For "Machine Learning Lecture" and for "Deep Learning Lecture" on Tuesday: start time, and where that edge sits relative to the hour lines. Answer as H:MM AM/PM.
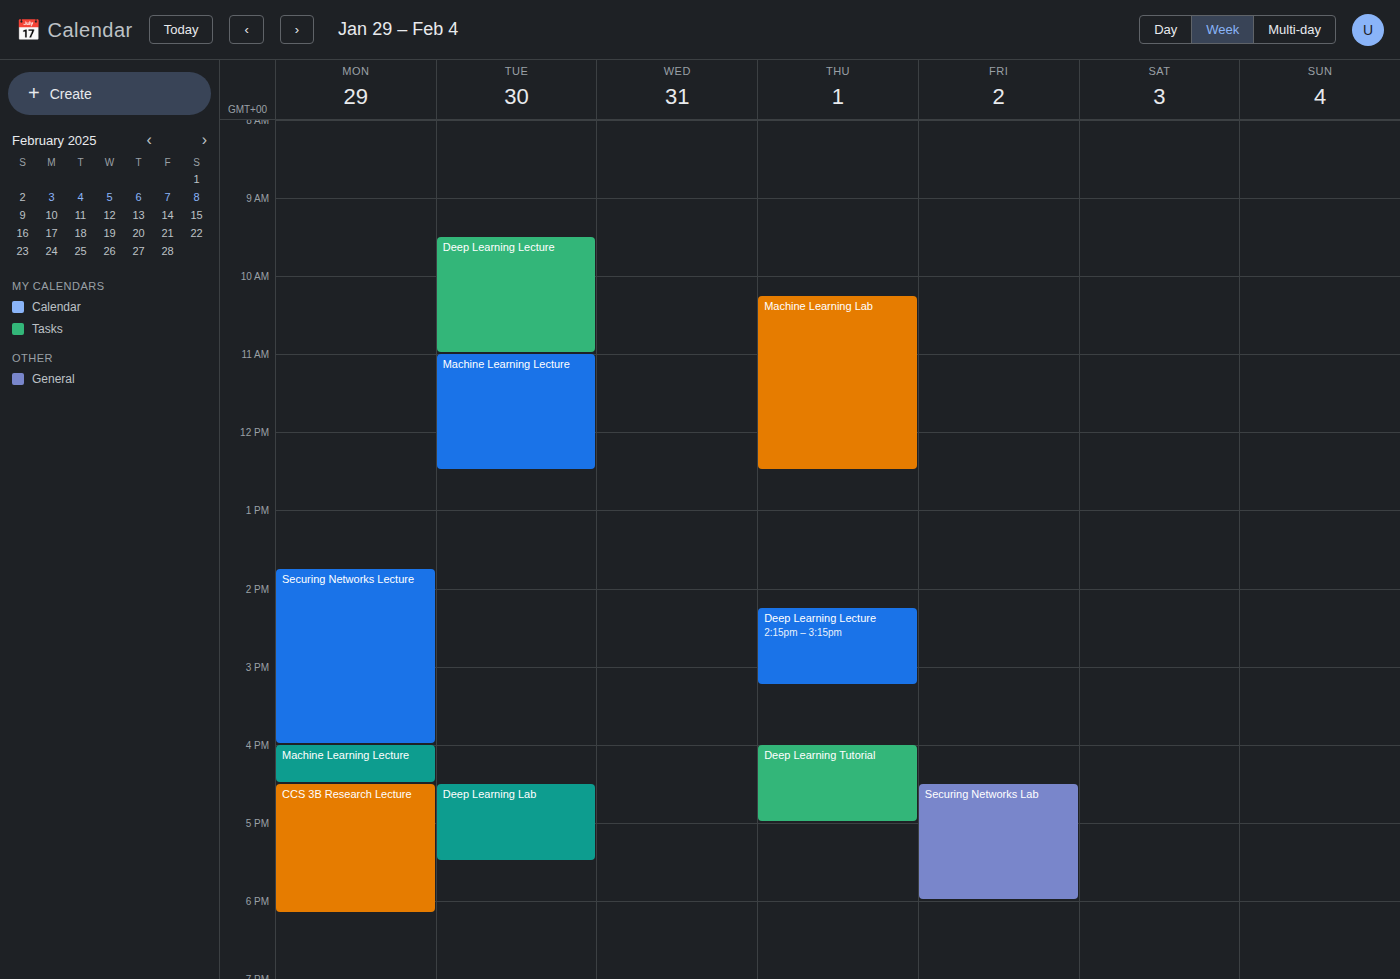
"Machine Learning Lecture": 11:00 AM, exactly on the 11 AM line. "Deep Learning Lecture": 9:30 AM, halfway between the 9 AM and 10 AM lines.